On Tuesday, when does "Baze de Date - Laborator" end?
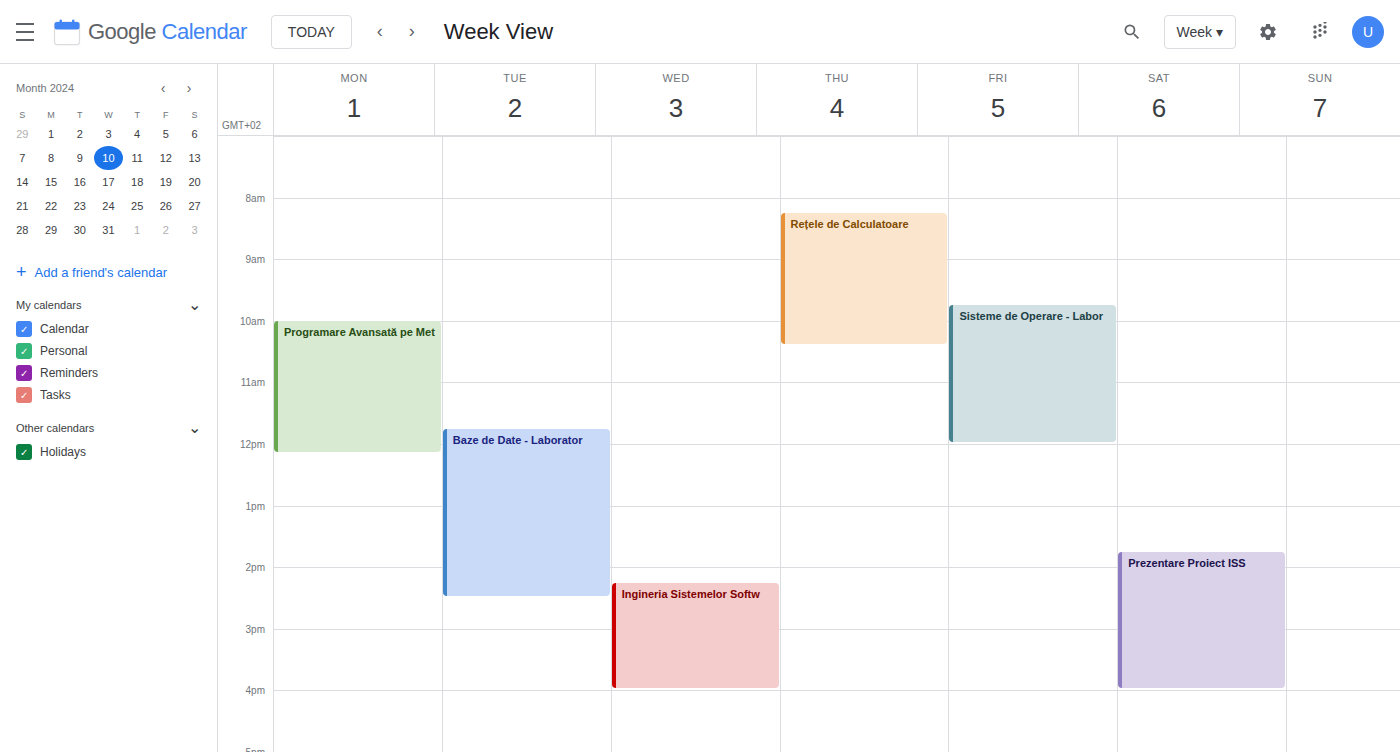
2:30 PM